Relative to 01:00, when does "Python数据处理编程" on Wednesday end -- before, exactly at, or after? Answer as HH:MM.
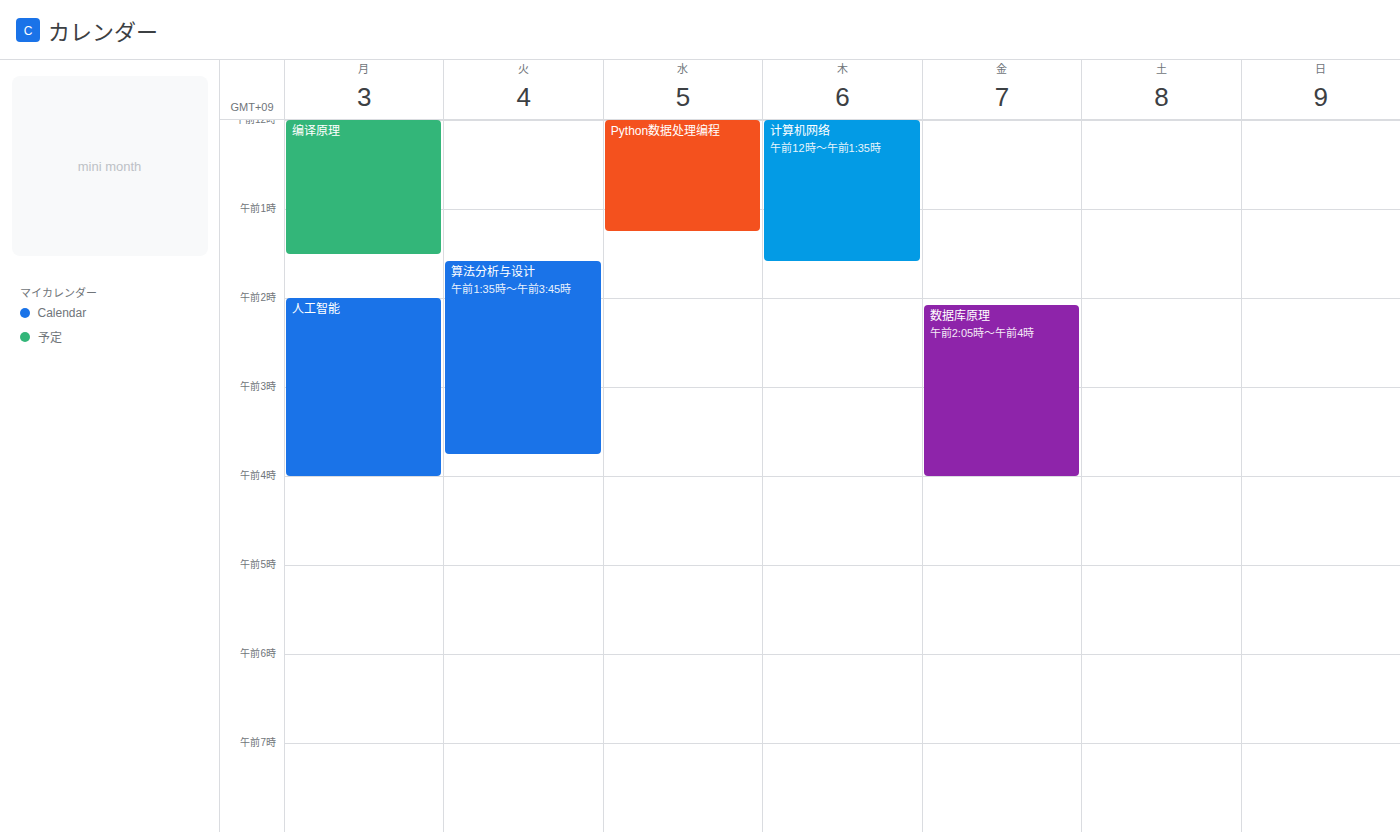
01:15 -- after 01:00, 15 minutes below the 01:00 line.